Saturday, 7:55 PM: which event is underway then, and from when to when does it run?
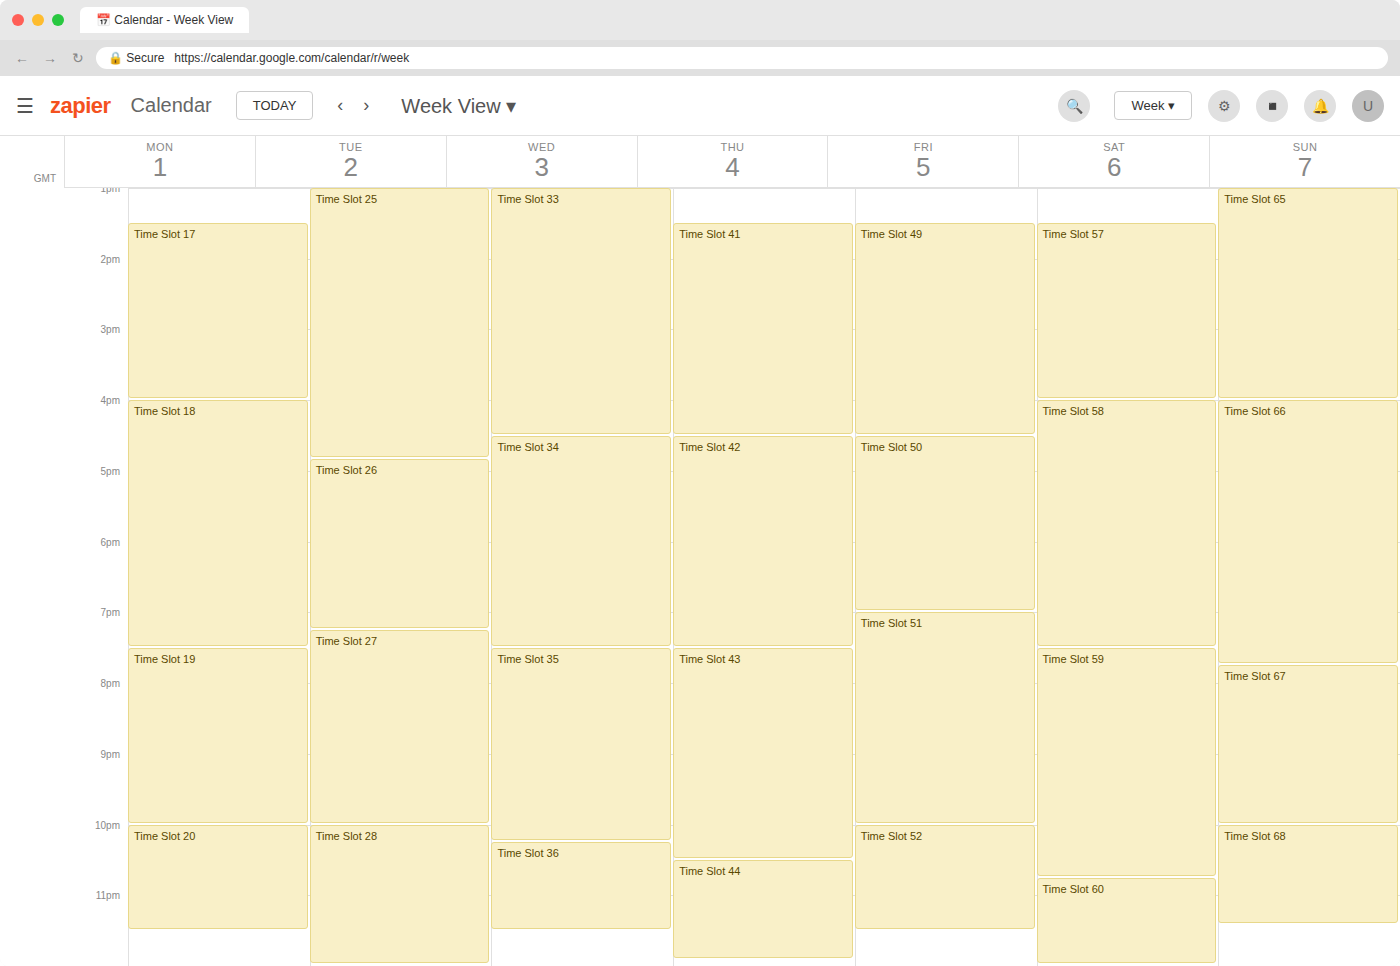
"Time Slot 59", 7:30 PM to 10:45 PM